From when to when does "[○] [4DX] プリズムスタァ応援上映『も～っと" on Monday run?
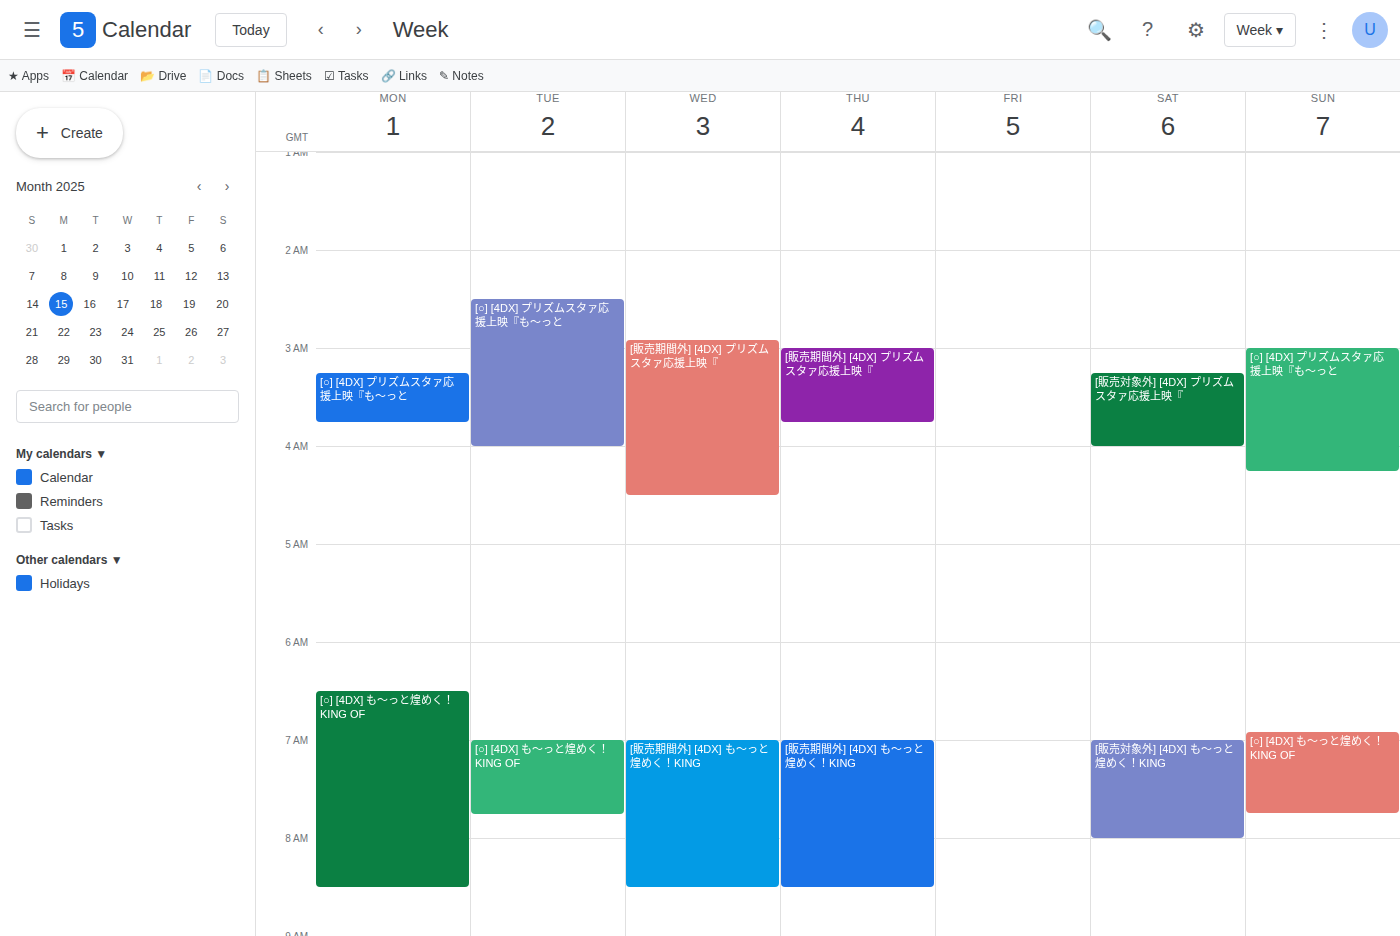
3:15 AM to 3:45 AM